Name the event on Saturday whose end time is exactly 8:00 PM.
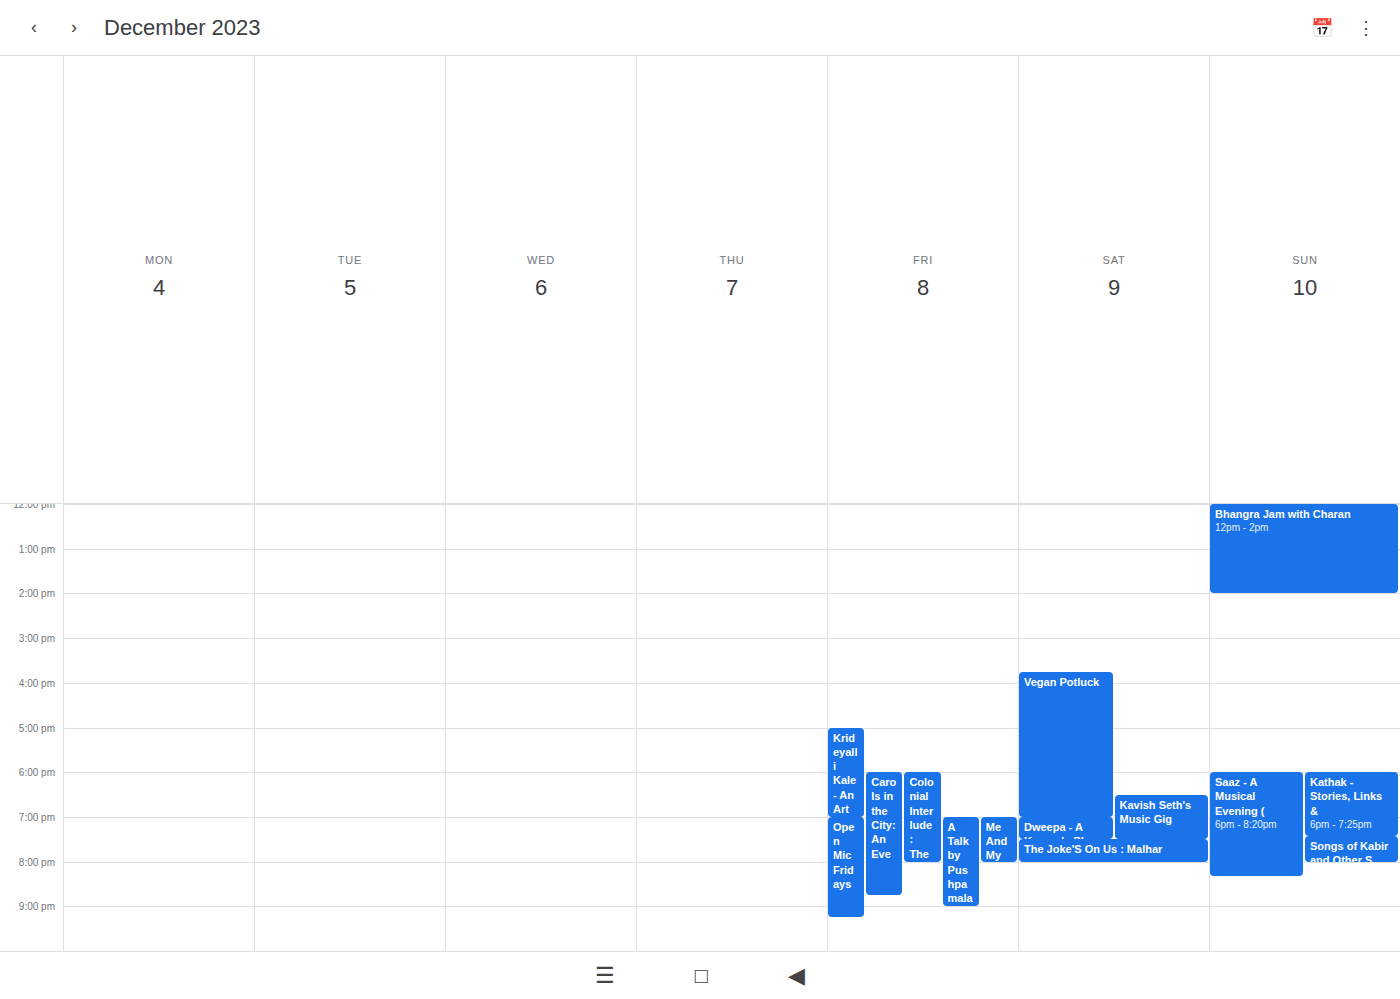
"The Joke'S On Us : Malhar"